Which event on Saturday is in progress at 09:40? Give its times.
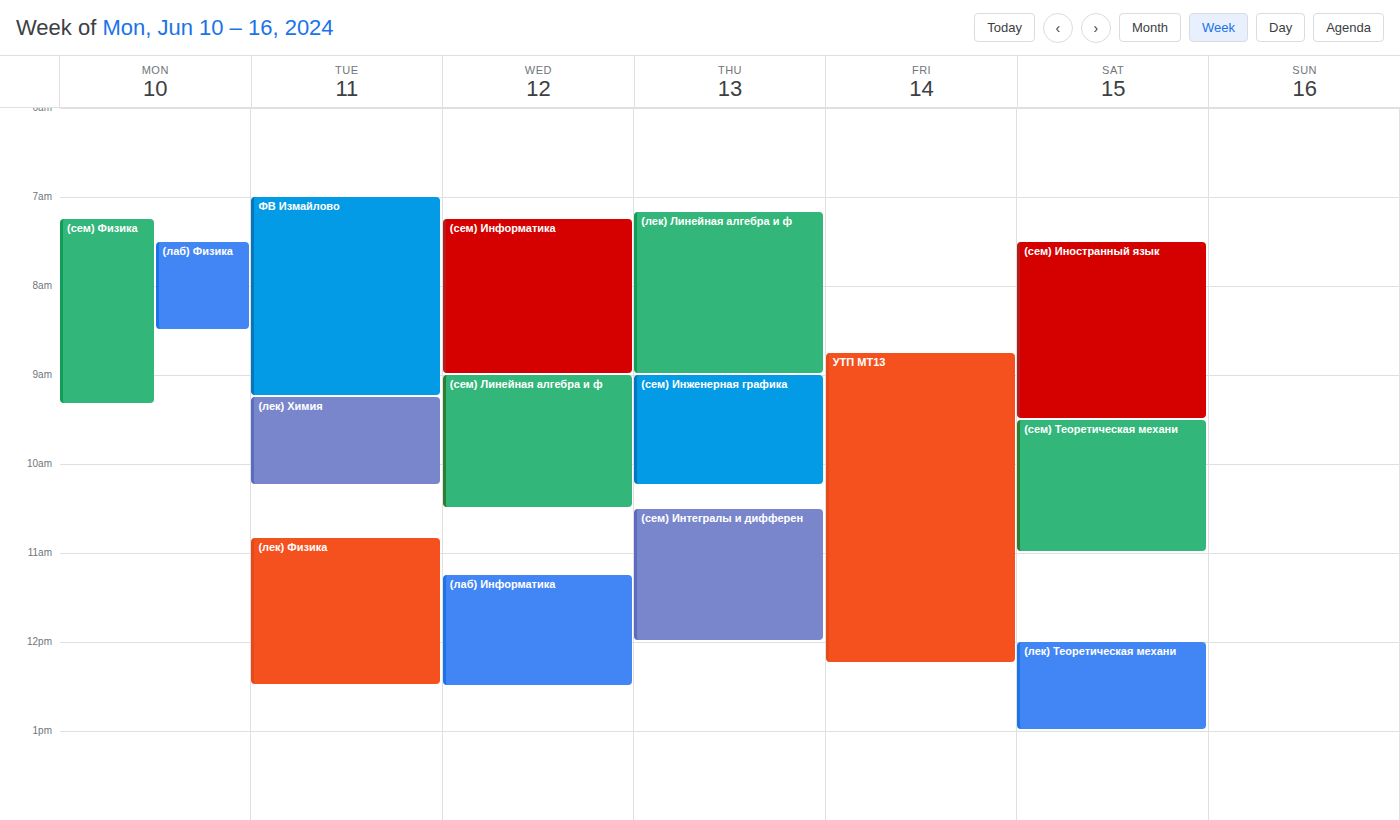
"(сем) Теоретическая механи", 09:30 to 11:00